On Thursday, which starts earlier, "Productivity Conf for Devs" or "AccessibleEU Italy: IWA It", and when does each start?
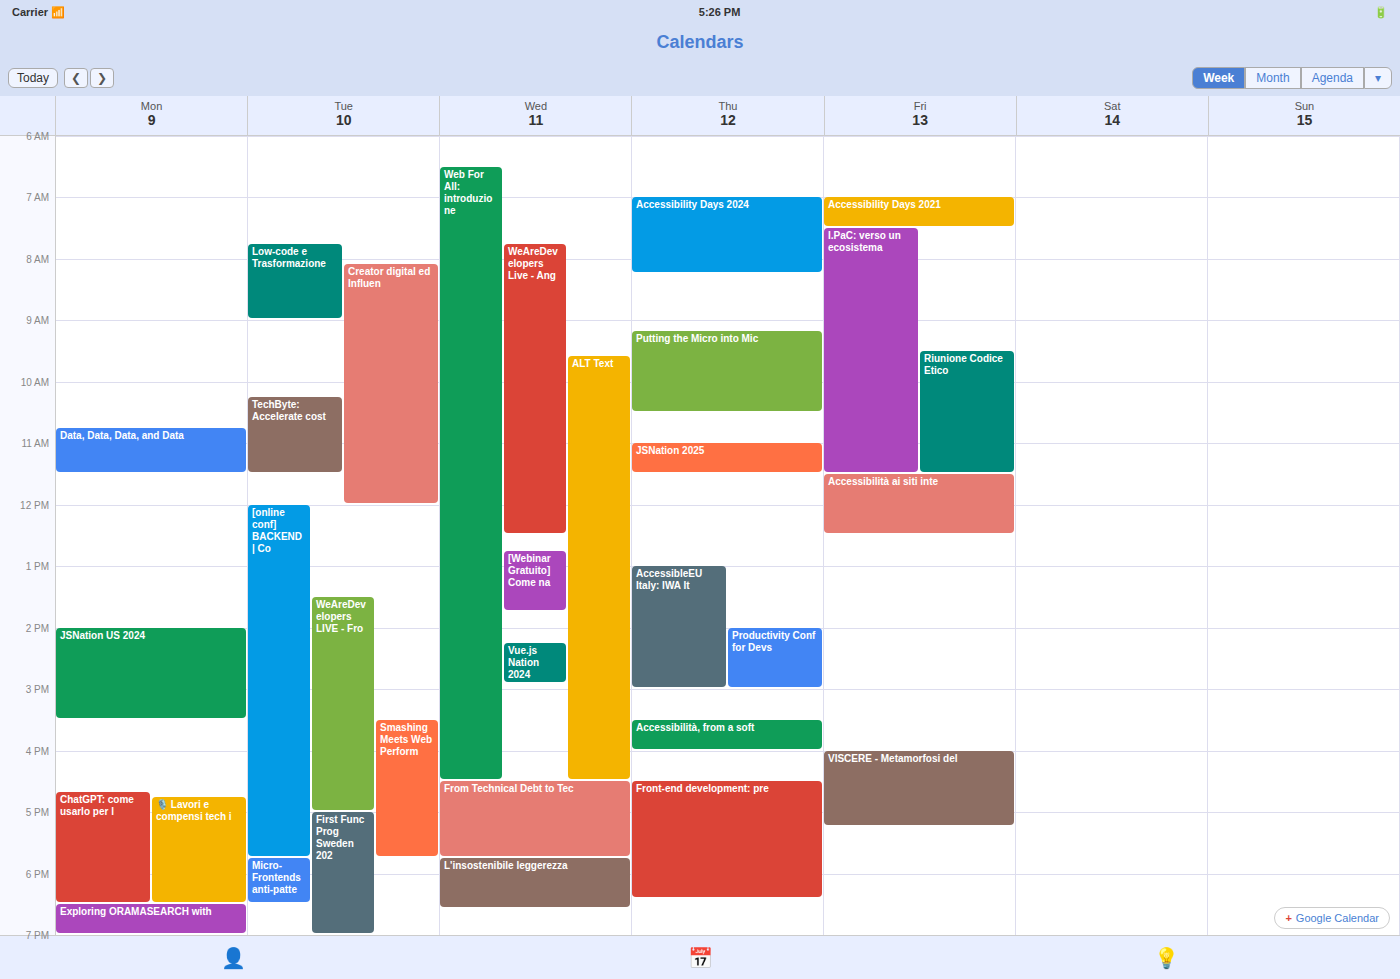
"AccessibleEU Italy: IWA It" 13:00; "Productivity Conf for Devs" 14:00.